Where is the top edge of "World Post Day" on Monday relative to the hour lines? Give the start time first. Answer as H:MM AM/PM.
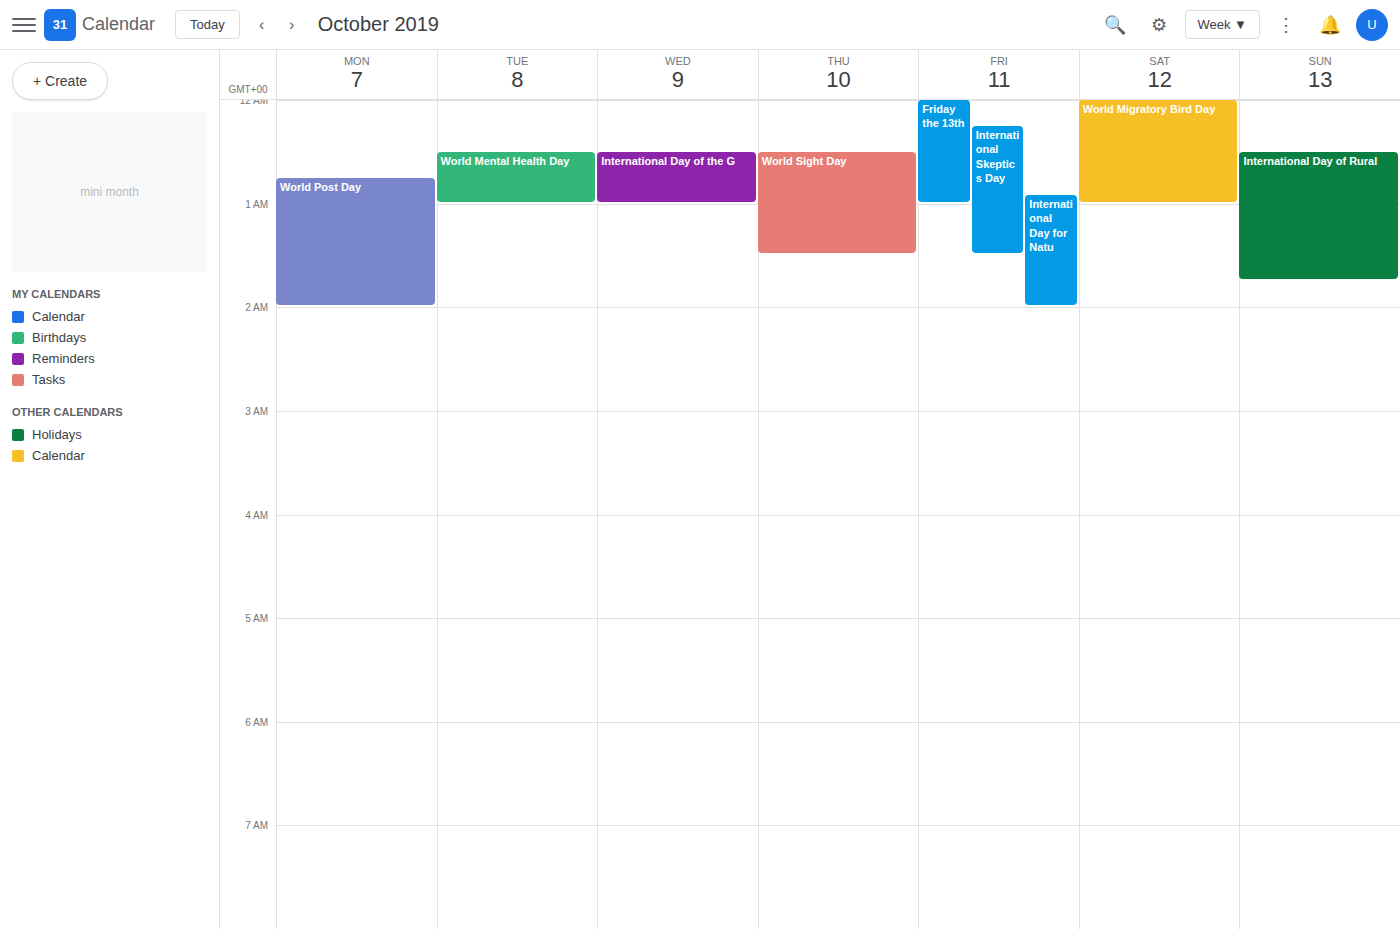
12:45 AM -- neither: three quarters of the way from the 12 AM line to the 1 AM line.